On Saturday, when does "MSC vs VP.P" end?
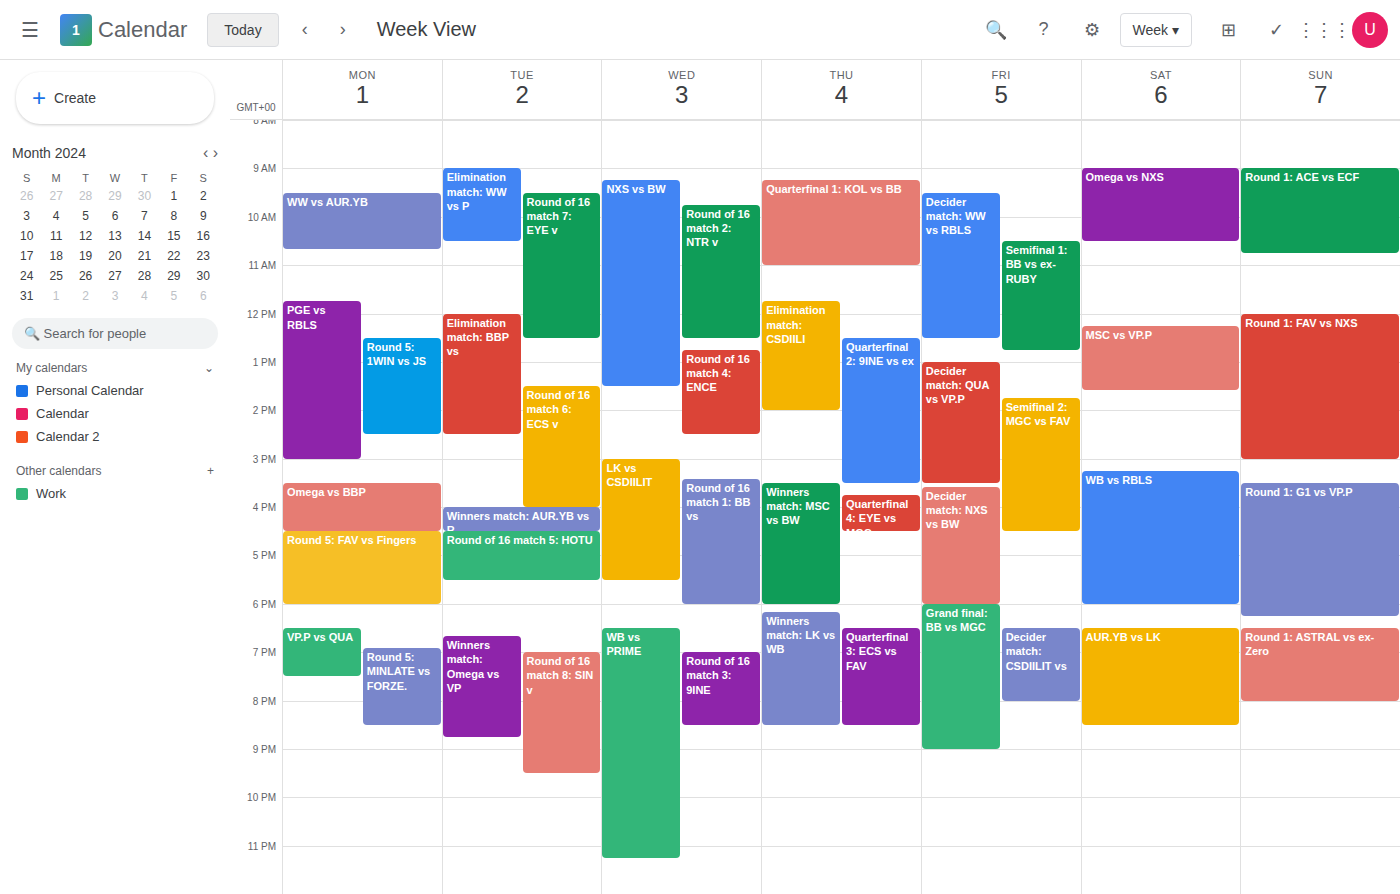
13:35